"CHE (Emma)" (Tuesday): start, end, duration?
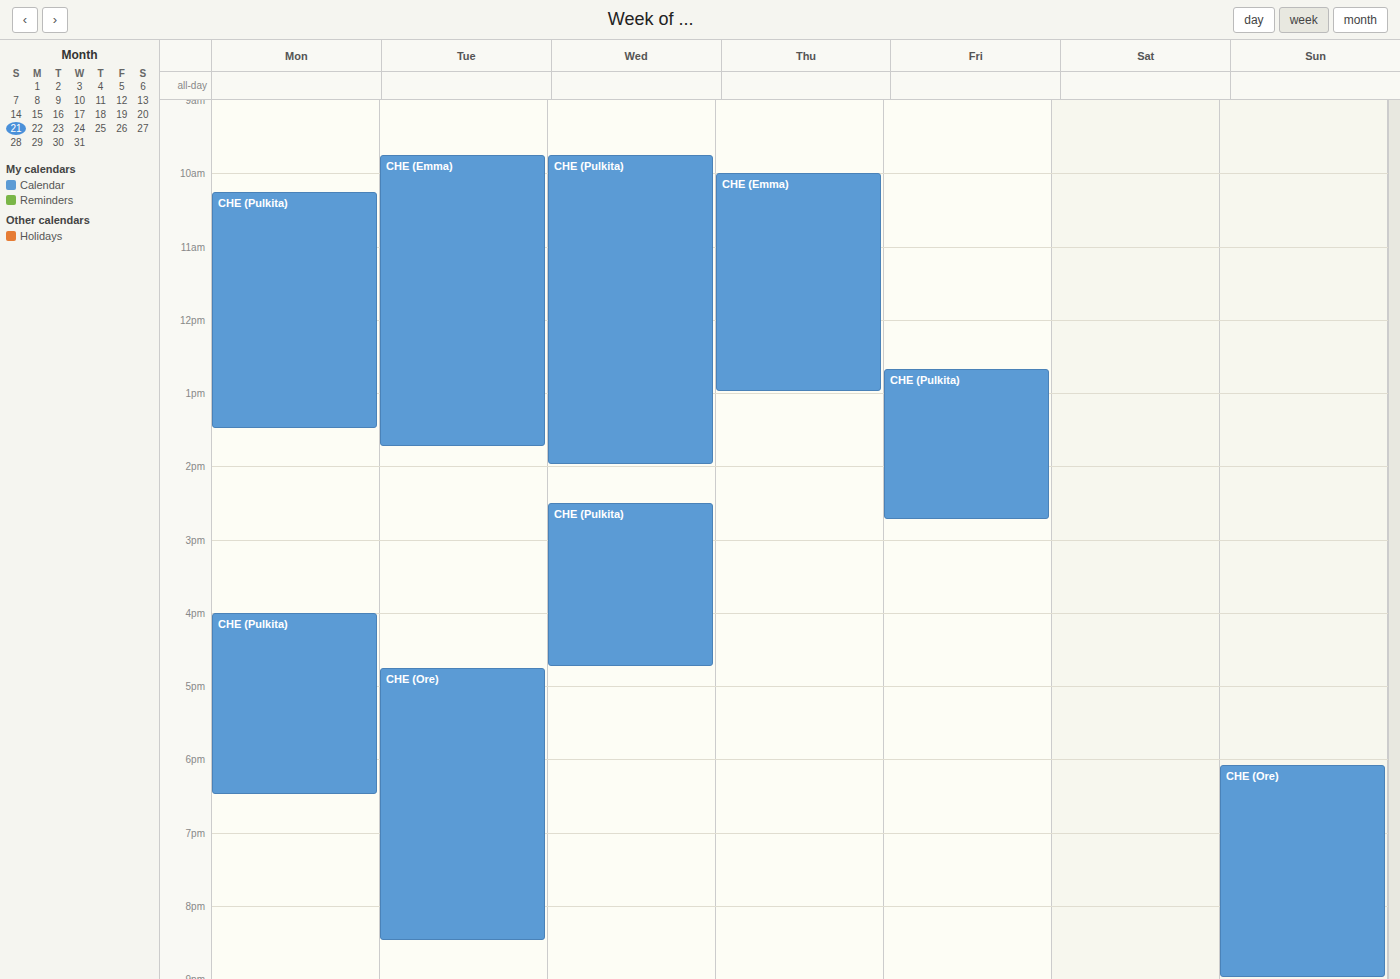
9:45 AM to 1:45 PM, 4 hours